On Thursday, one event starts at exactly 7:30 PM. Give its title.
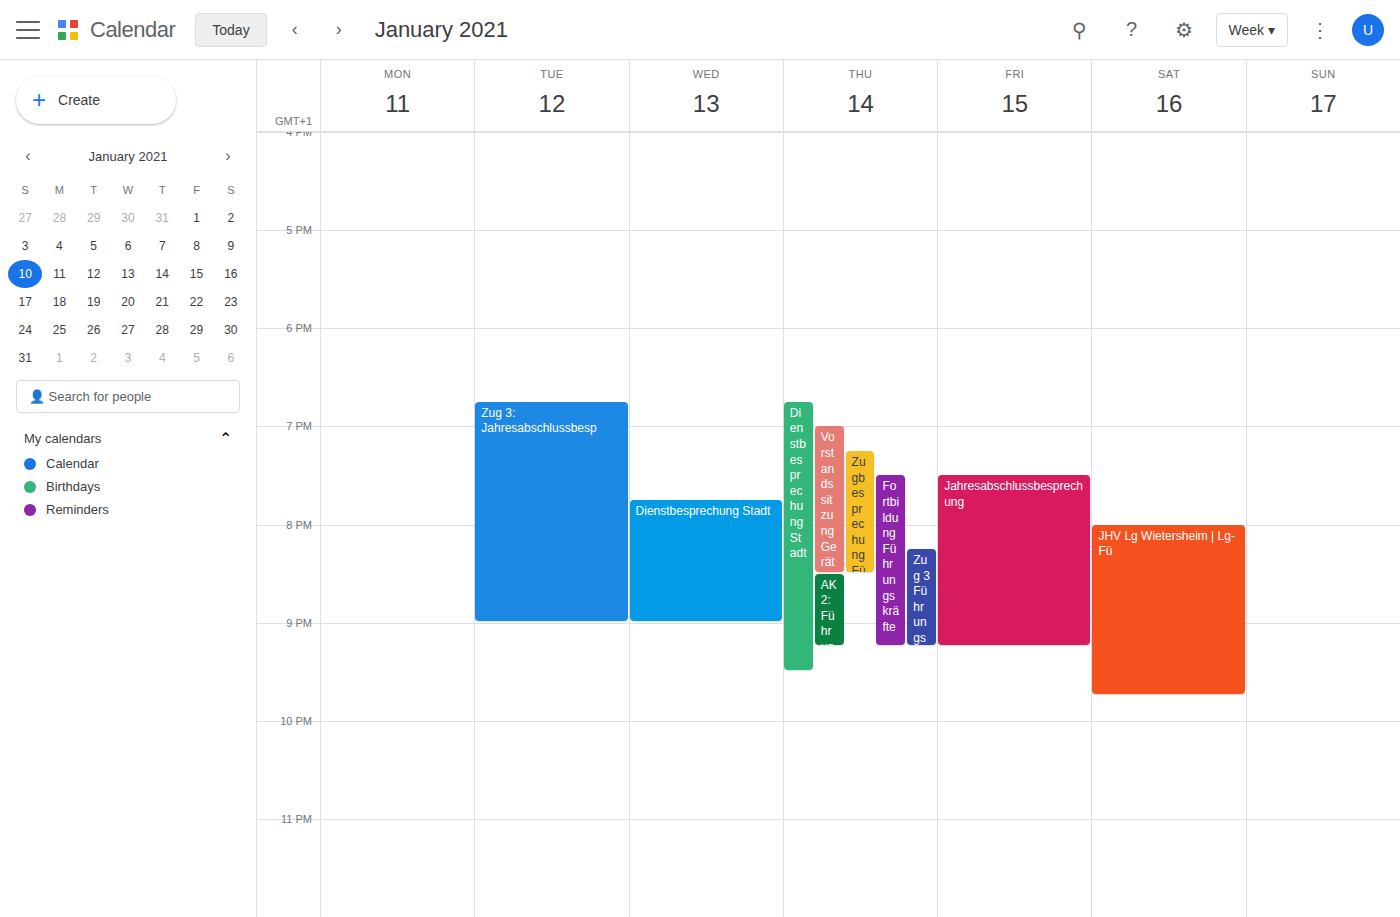
"Fortbildung Führungskräfte"